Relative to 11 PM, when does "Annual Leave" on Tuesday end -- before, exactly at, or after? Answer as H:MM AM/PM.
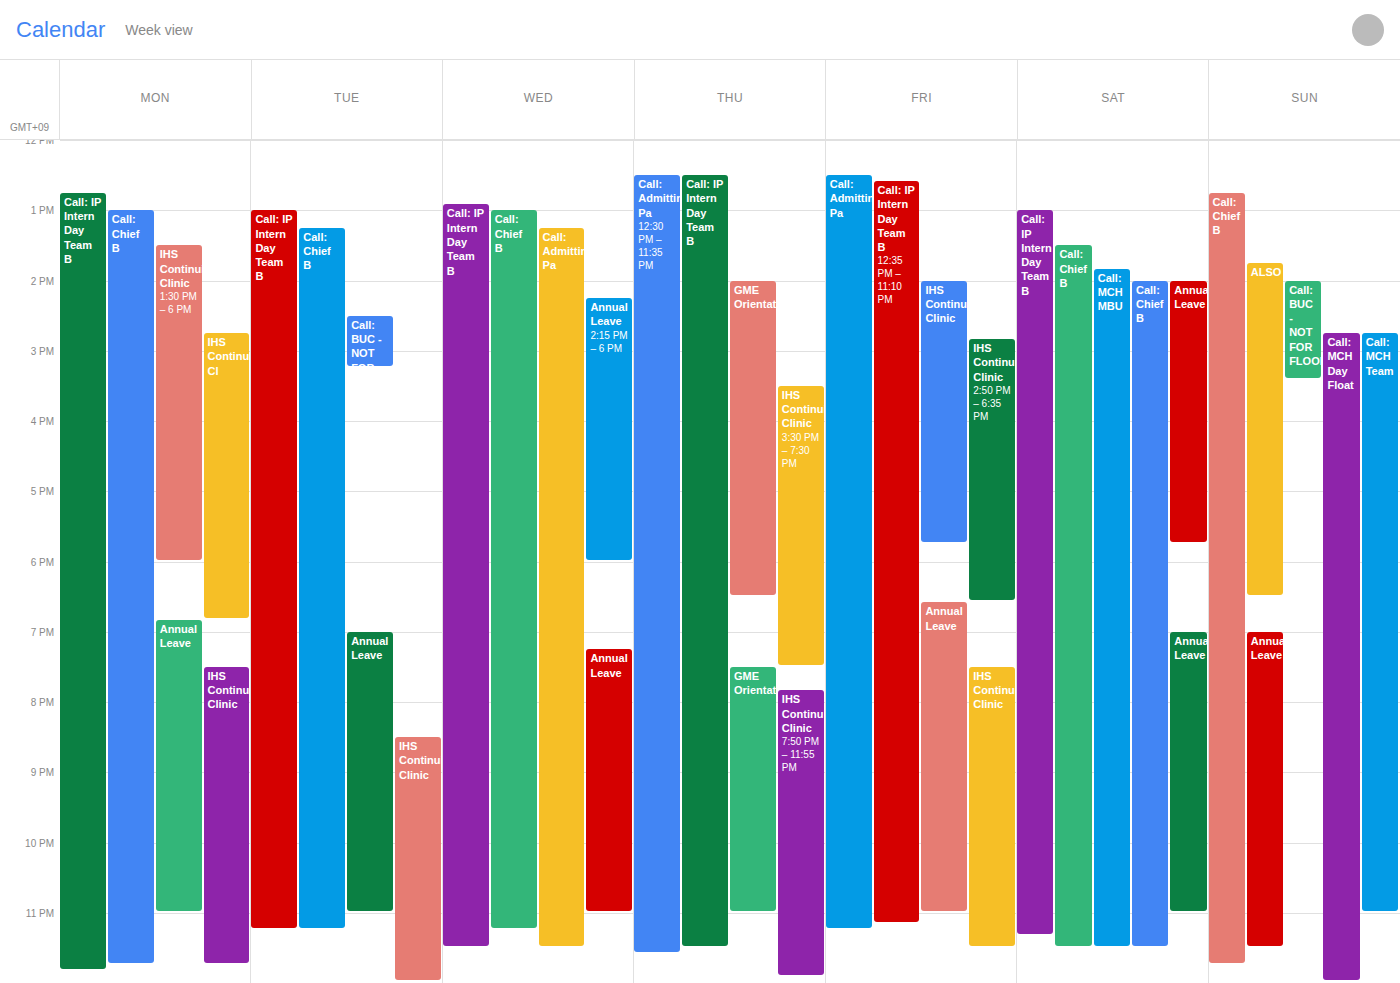
11:00 PM -- exactly at 11 PM, on the 11 PM line.